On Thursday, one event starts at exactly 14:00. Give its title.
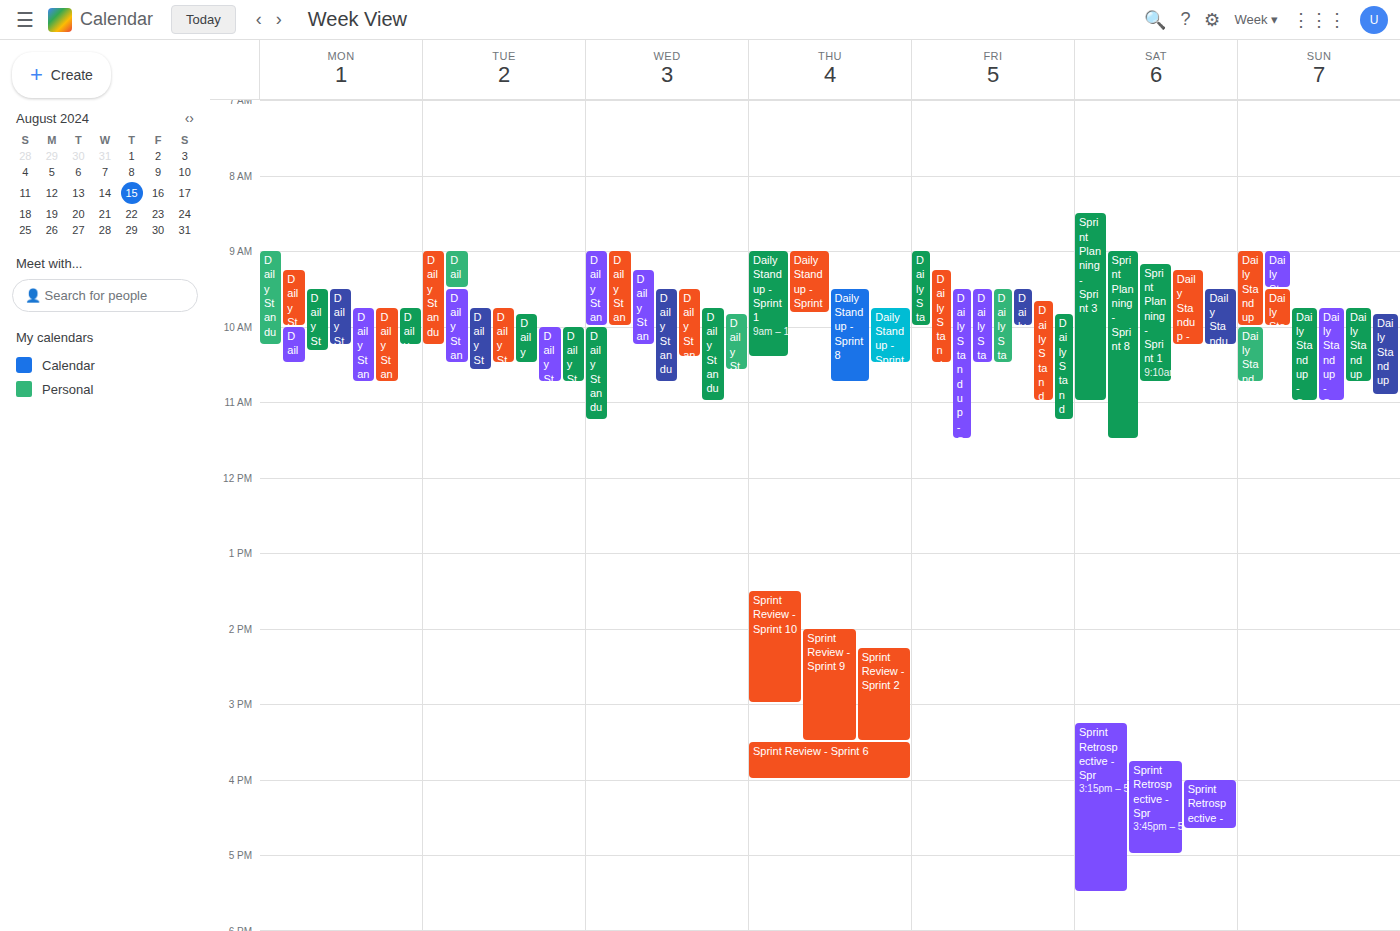
"Sprint Review - Sprint 9"